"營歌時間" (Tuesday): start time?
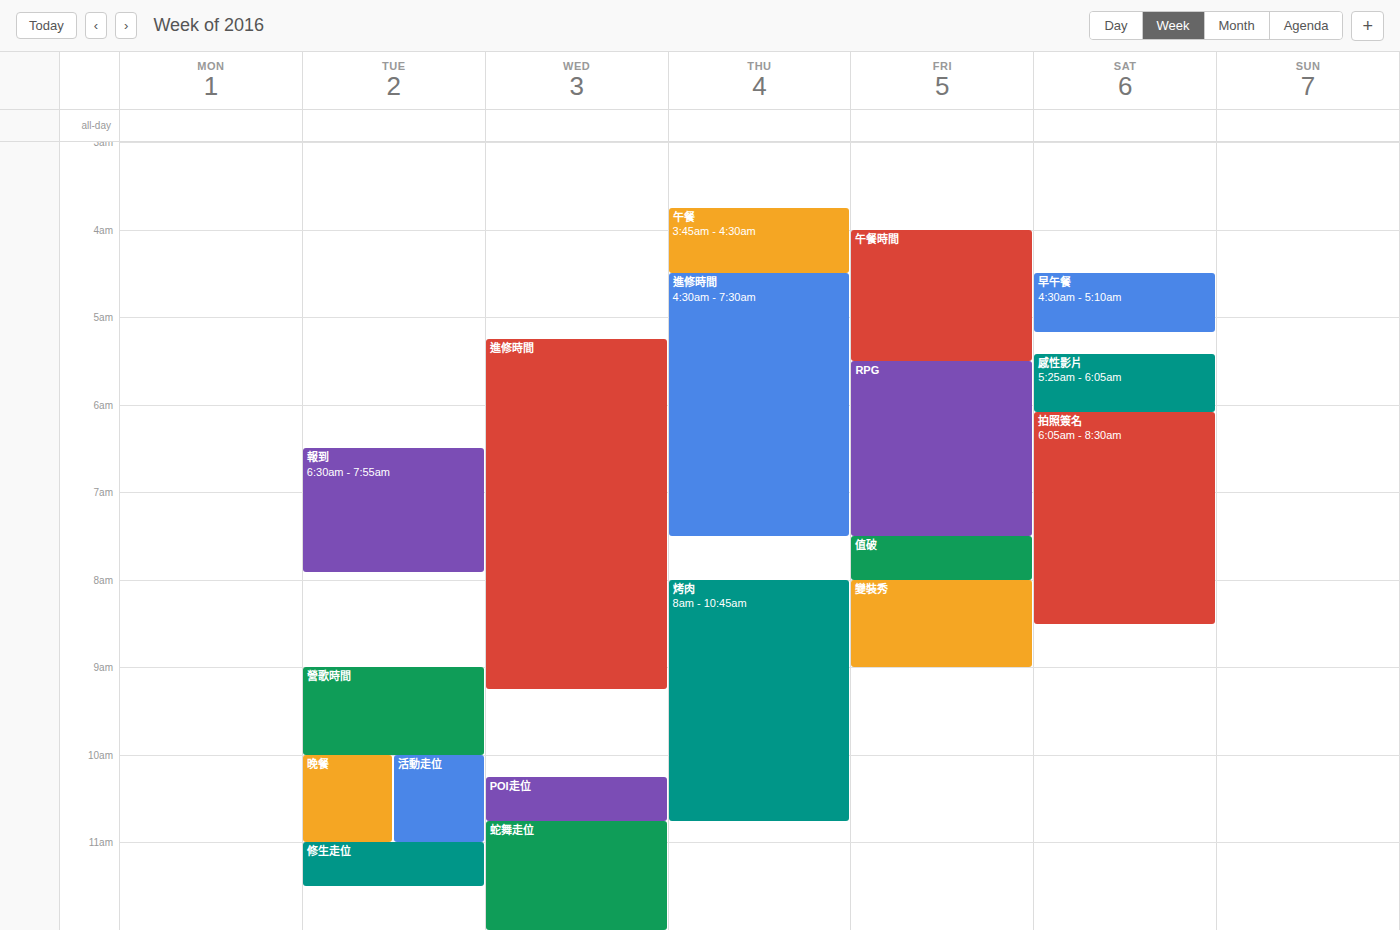
9:00 AM